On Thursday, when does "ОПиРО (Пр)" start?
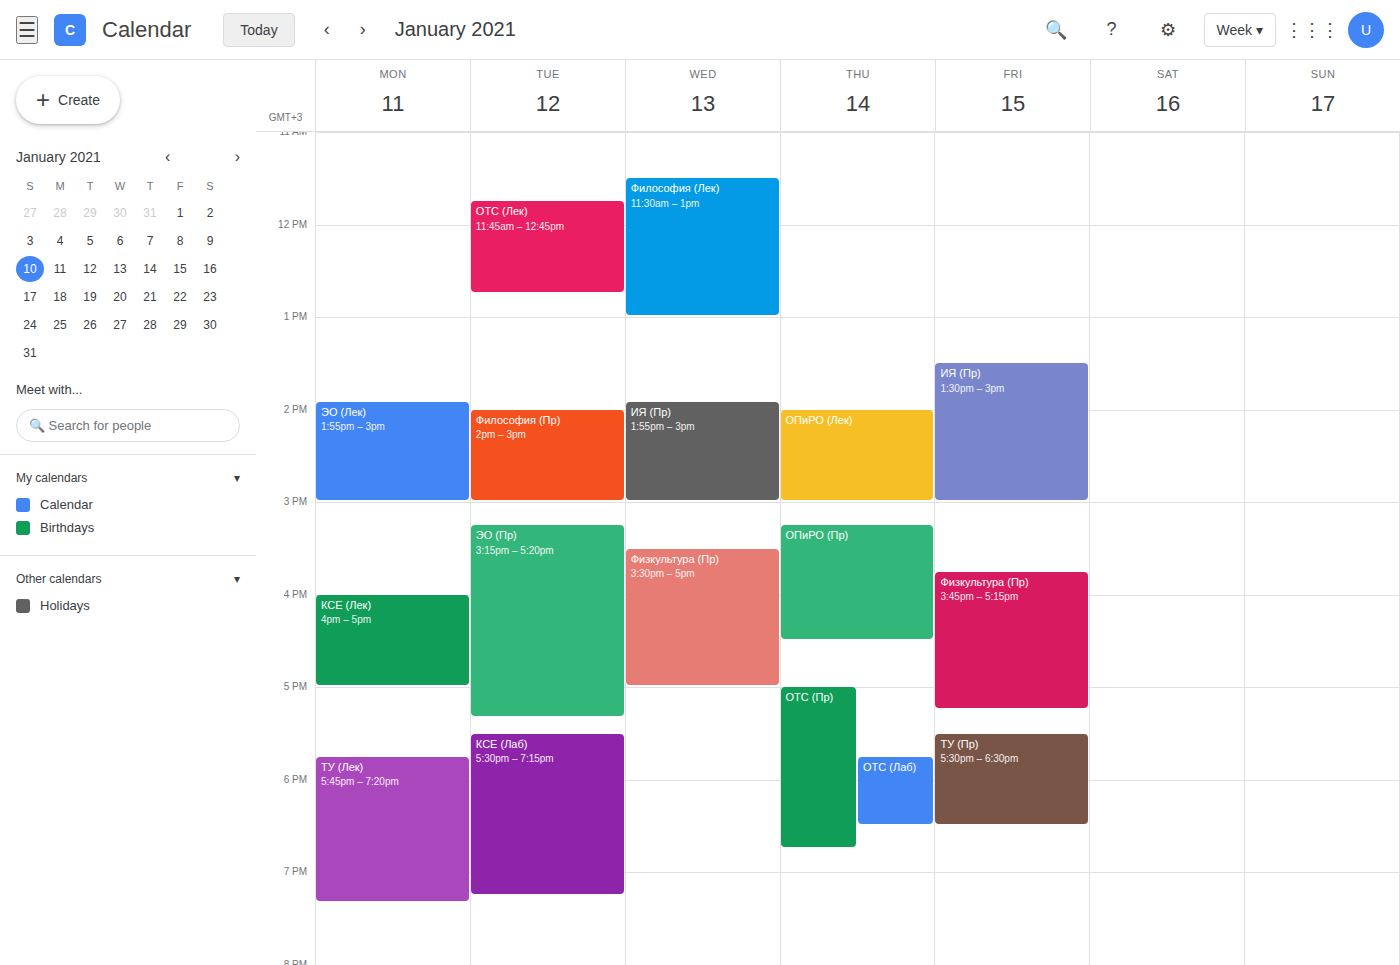
3:15 PM